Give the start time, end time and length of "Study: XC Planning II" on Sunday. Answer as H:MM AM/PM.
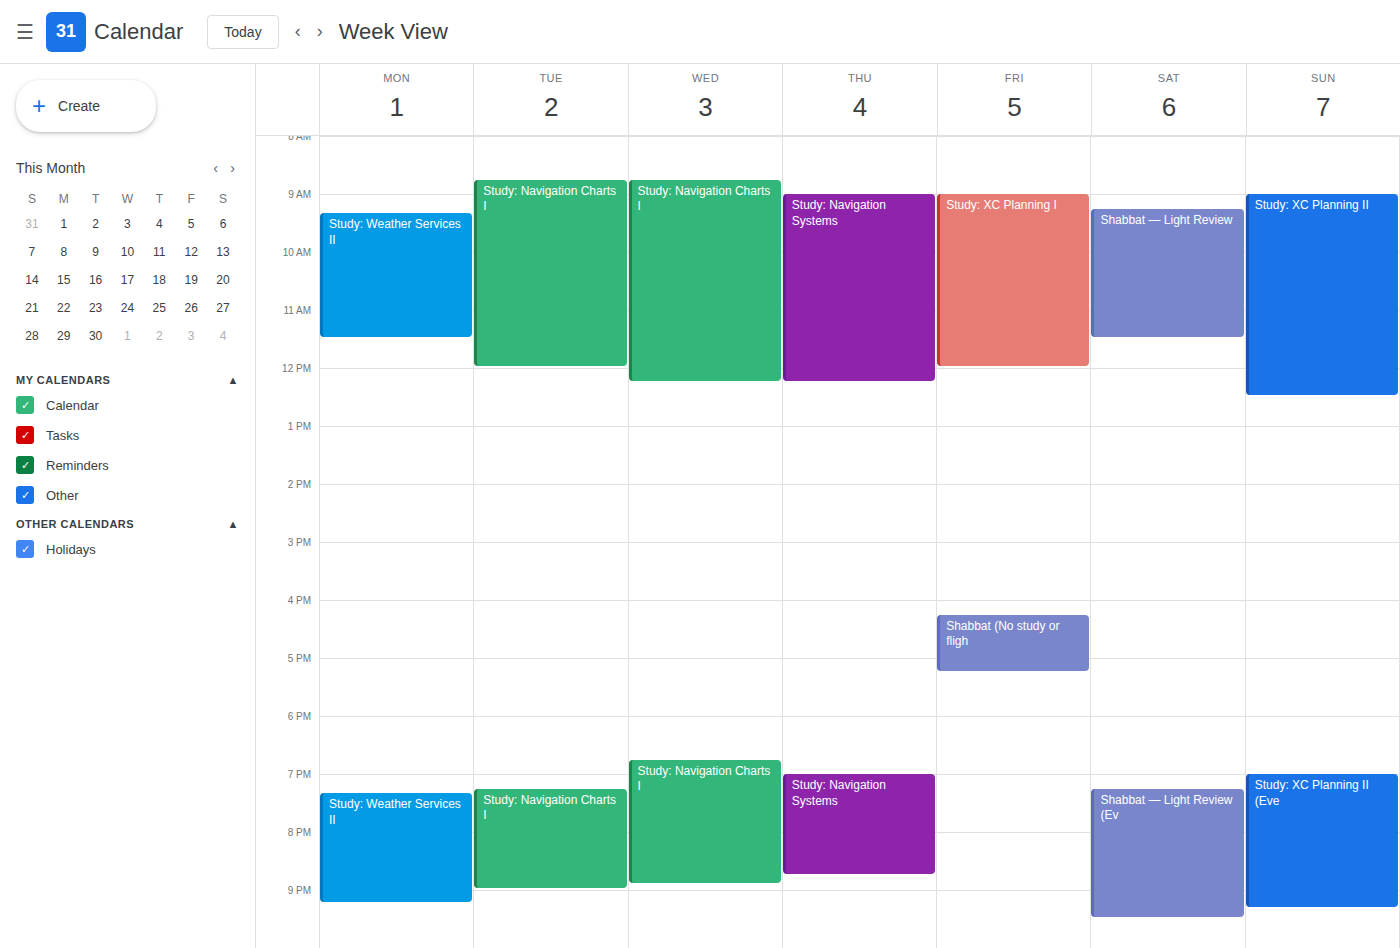
9:00 AM to 12:30 PM, 3 hours 30 minutes